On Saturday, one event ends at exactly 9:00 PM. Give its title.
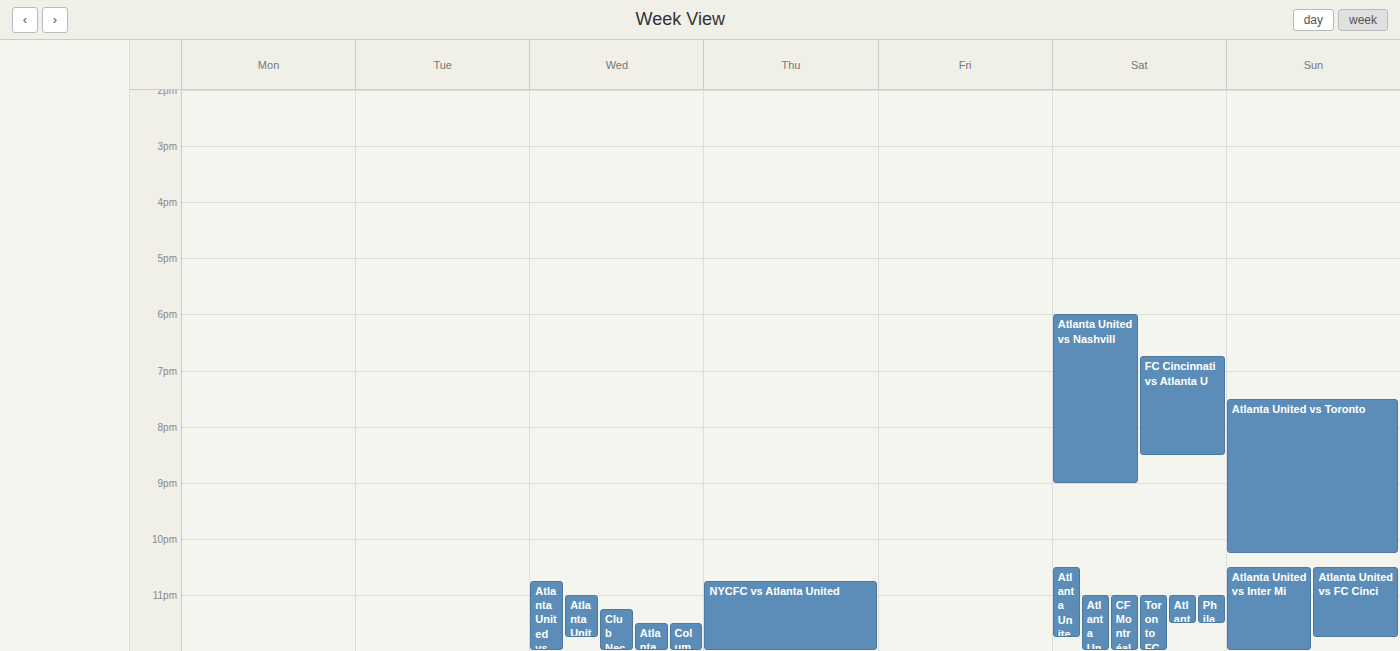
"Atlanta United vs Nashvill"